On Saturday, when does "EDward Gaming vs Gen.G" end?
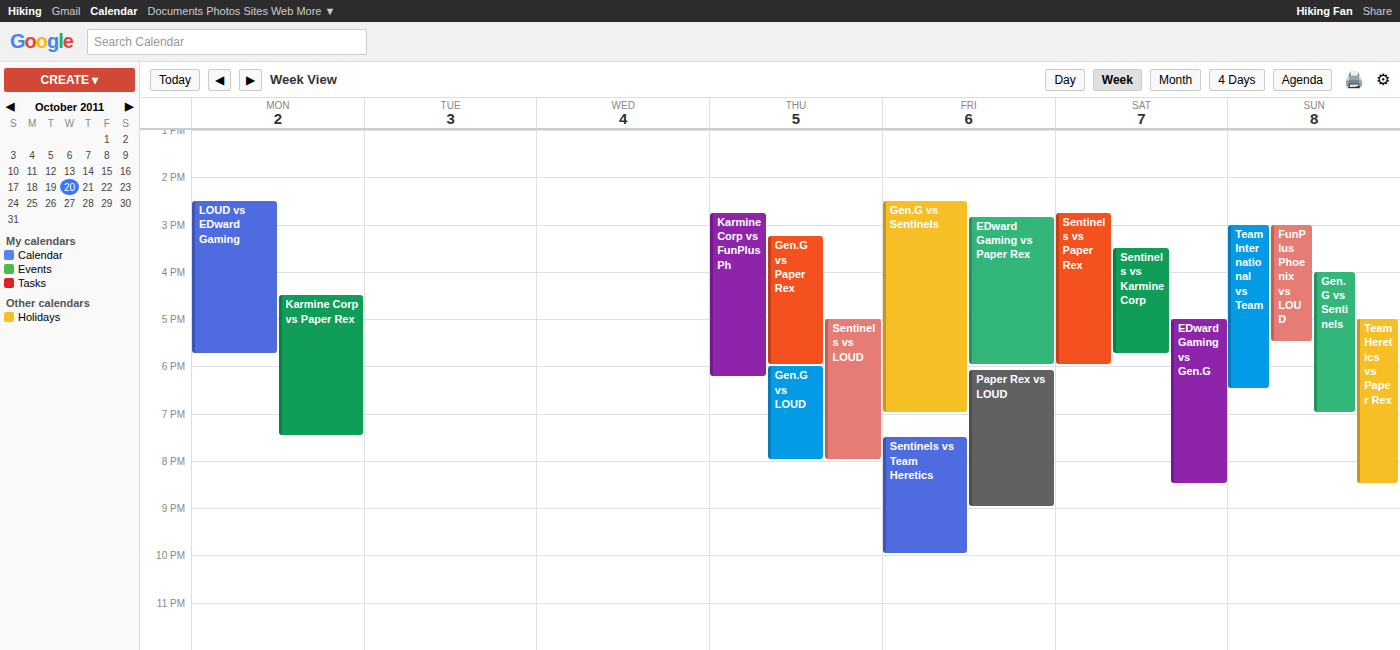
8:30 PM